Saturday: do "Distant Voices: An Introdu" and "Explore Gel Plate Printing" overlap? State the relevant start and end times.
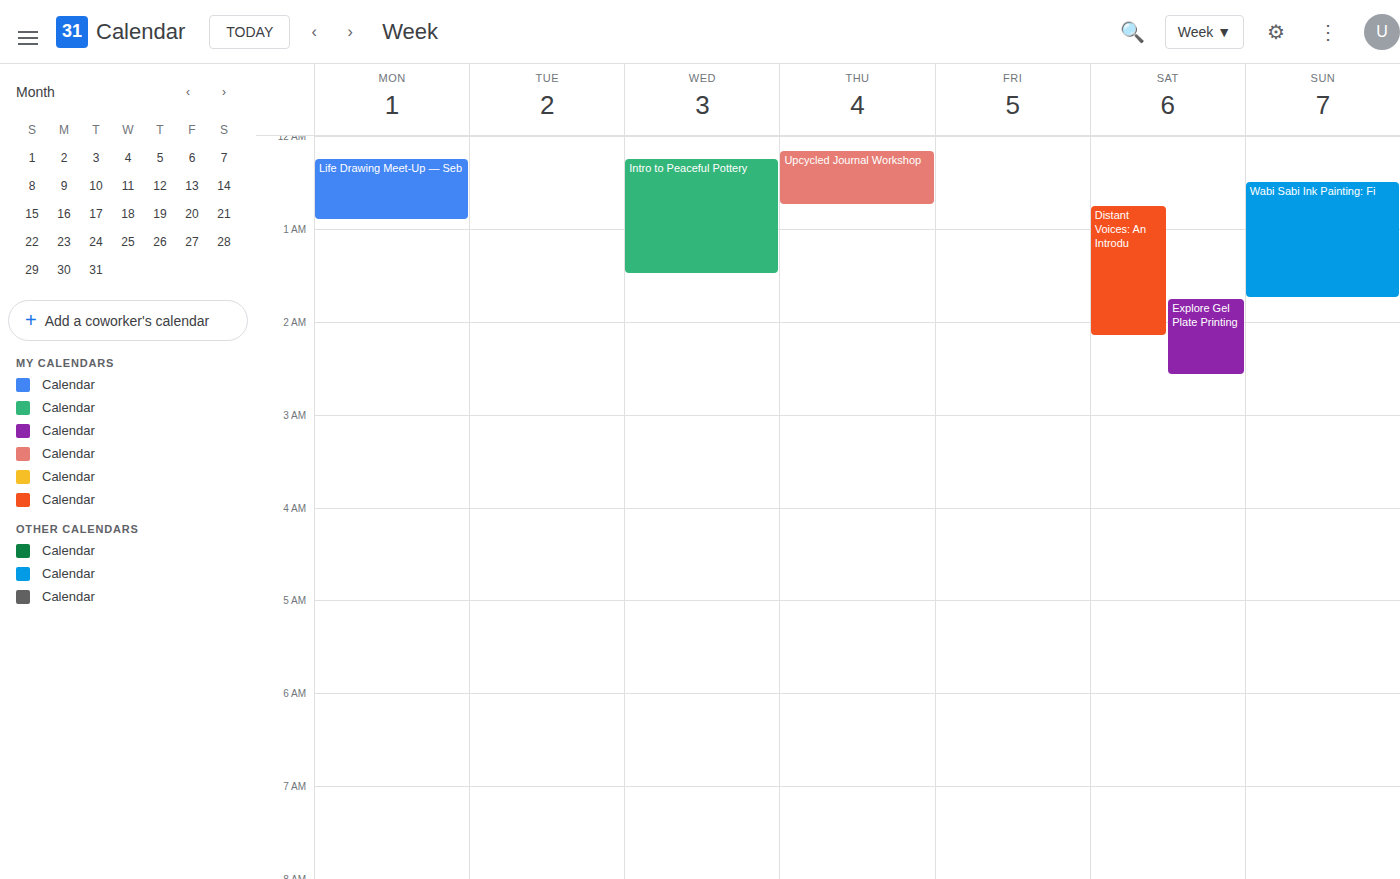
"Explore Gel Plate Printing" starts at 1:45 AM, before "Distant Voices: An Introdu" ends at 2:10 AM -- they overlap.